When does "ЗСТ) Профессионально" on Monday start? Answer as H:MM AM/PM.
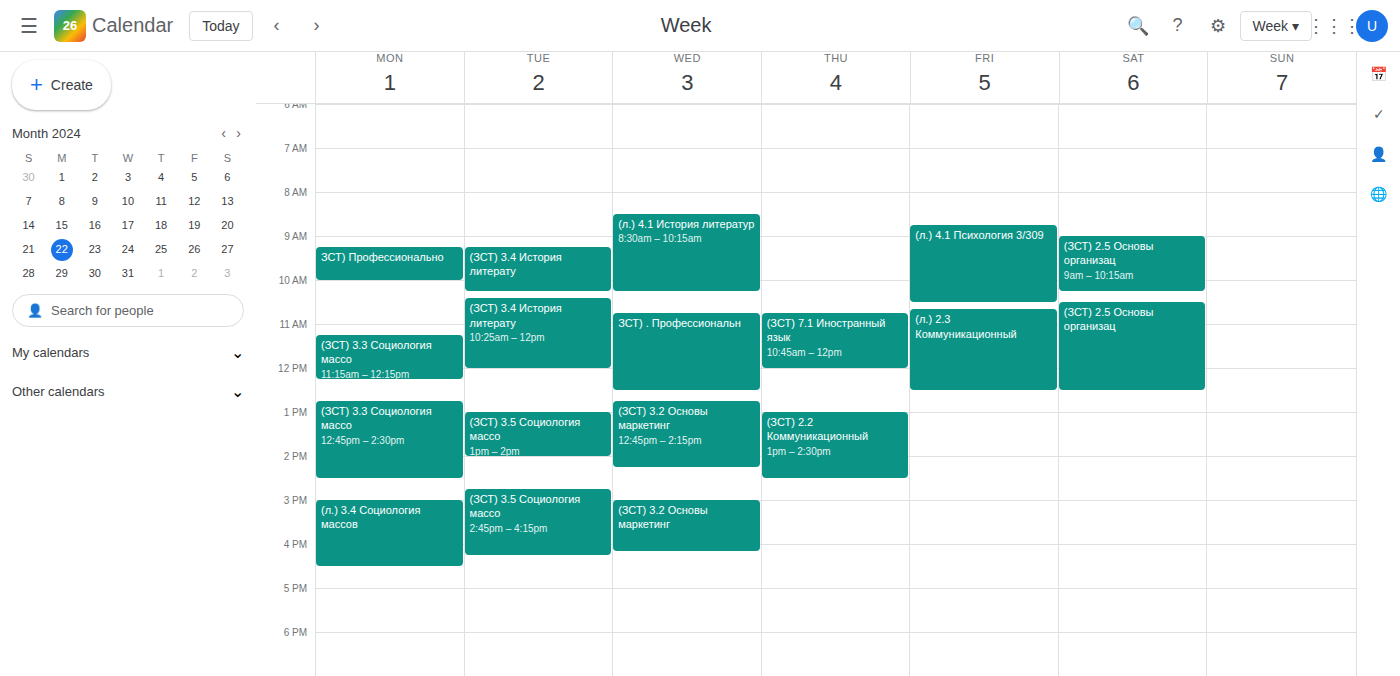
9:15 AM